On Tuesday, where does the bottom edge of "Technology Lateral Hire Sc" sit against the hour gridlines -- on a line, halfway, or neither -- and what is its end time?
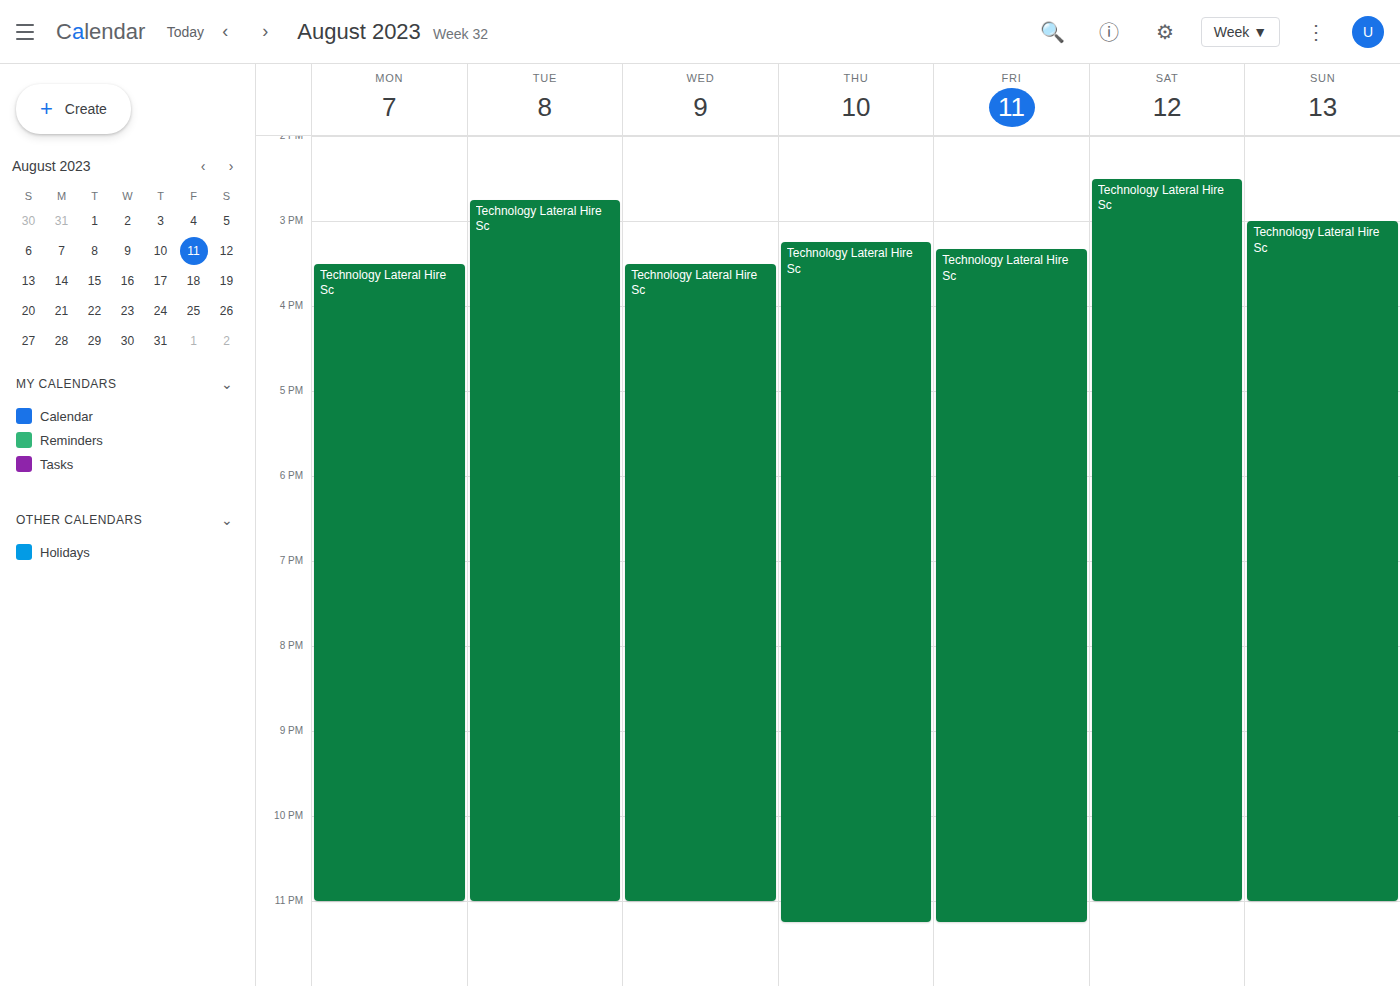
11:00 PM -- exactly on the 11 PM line.